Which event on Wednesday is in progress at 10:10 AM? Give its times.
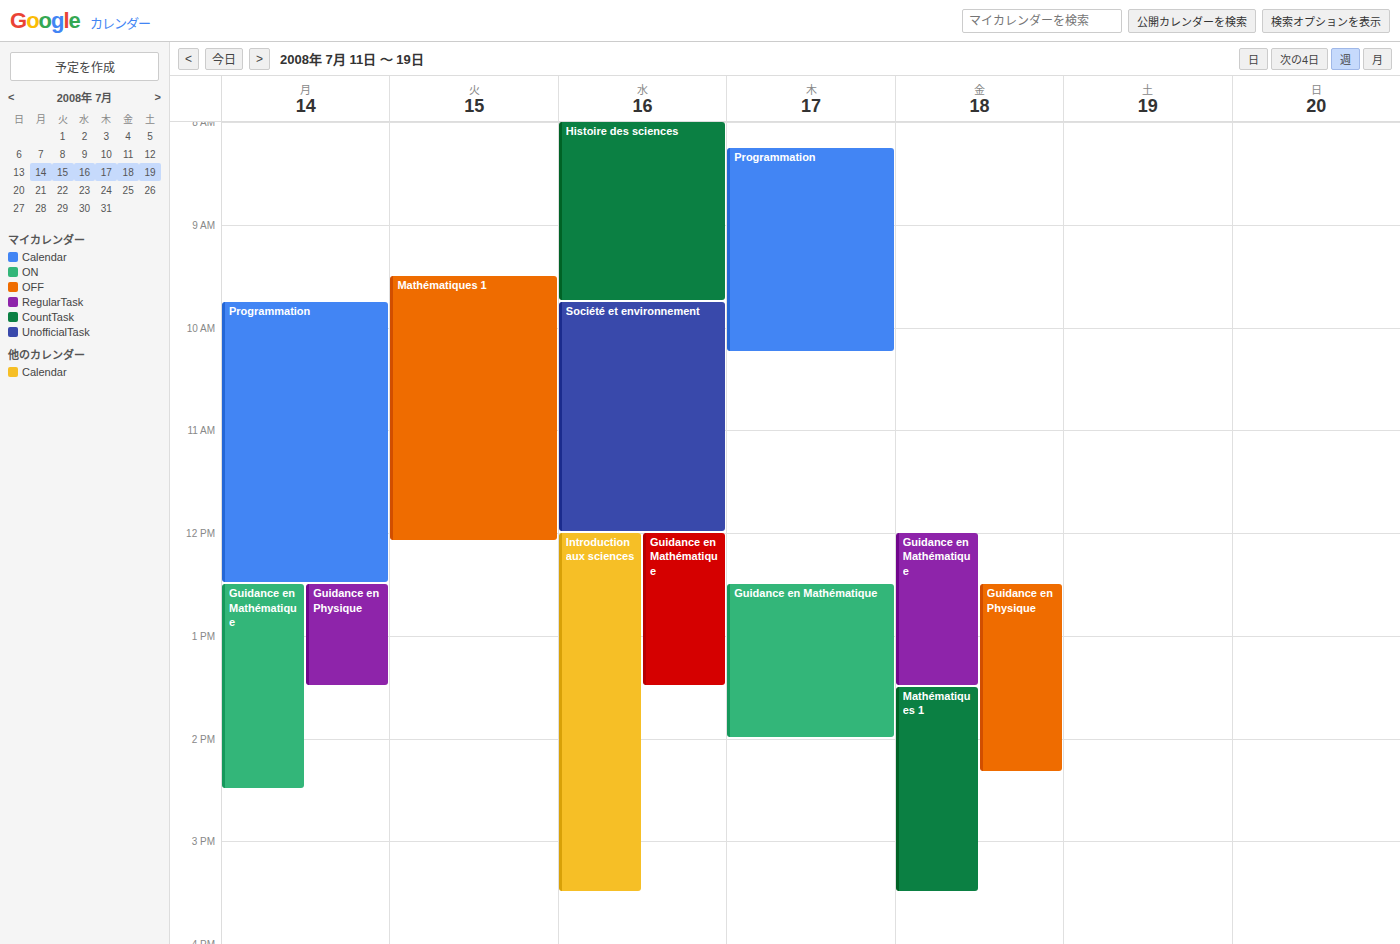
"Société et environnement", 9:45 AM to 12:00 PM